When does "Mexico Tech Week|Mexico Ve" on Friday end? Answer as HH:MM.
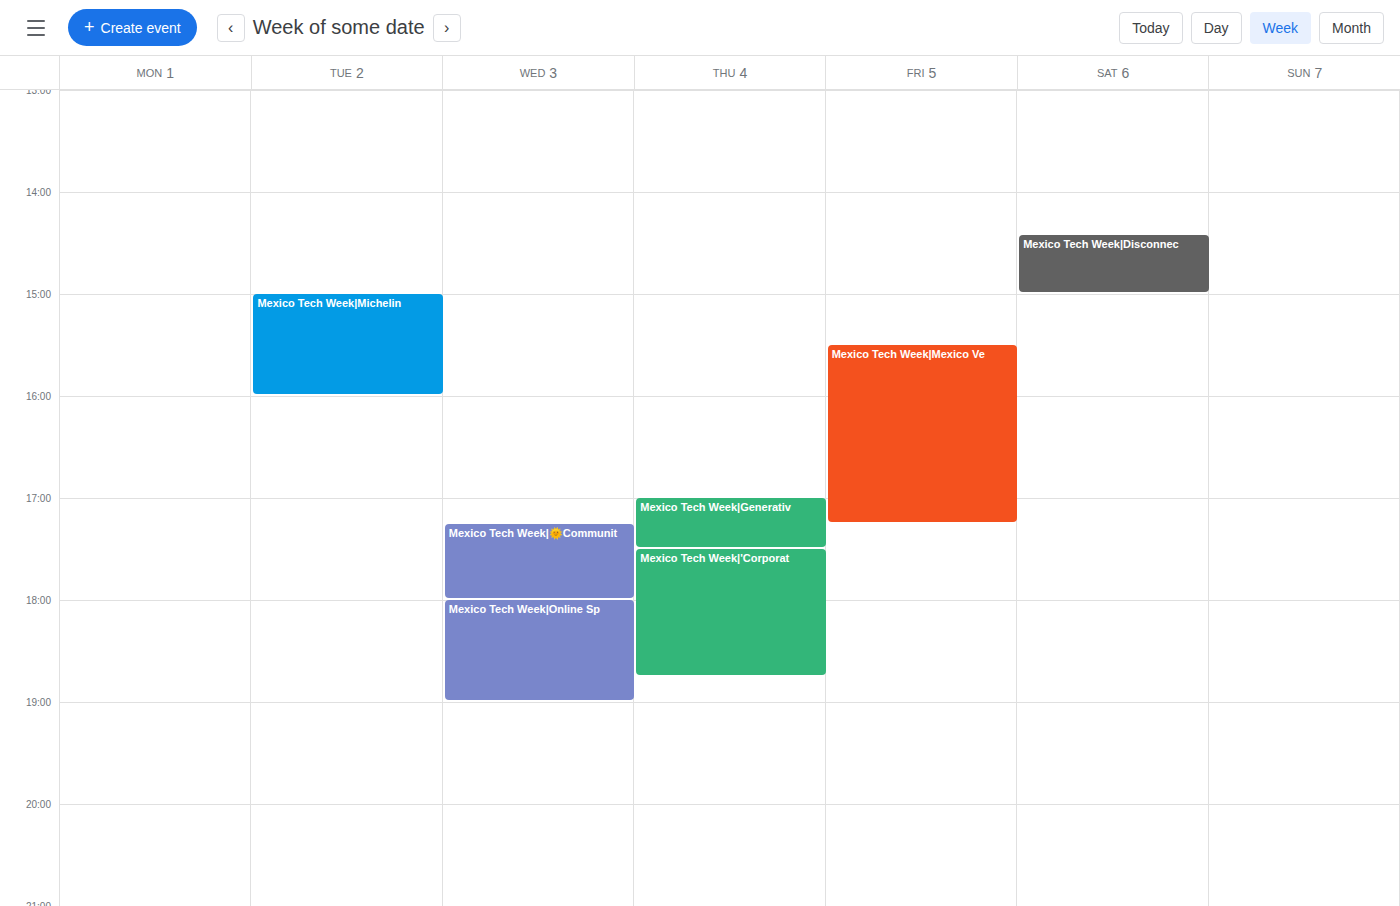
17:15